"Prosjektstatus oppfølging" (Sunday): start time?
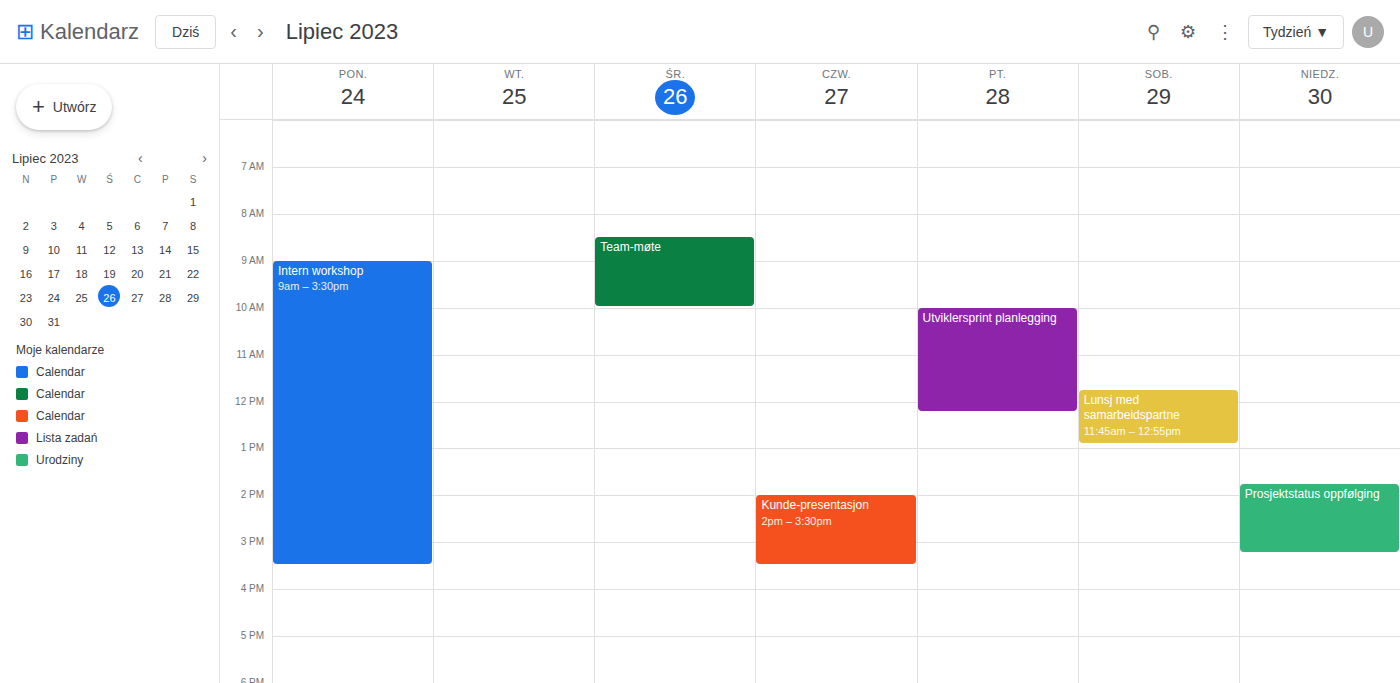
13:45